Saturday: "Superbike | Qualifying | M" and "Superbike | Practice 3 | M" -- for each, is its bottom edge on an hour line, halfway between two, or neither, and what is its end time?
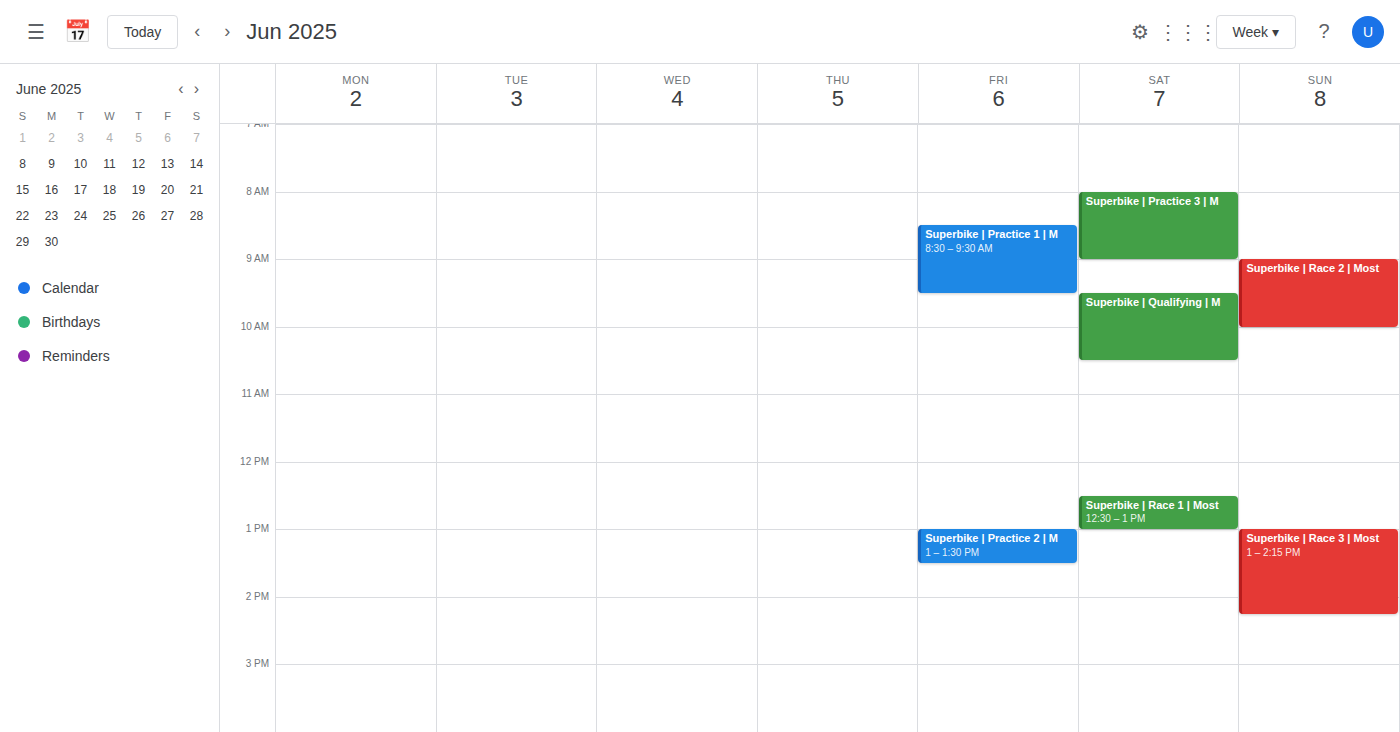
"Superbike | Qualifying | M": 10:30, halfway between the 10:00 and 11:00 lines. "Superbike | Practice 3 | M": 09:00, exactly on the 09:00 line.